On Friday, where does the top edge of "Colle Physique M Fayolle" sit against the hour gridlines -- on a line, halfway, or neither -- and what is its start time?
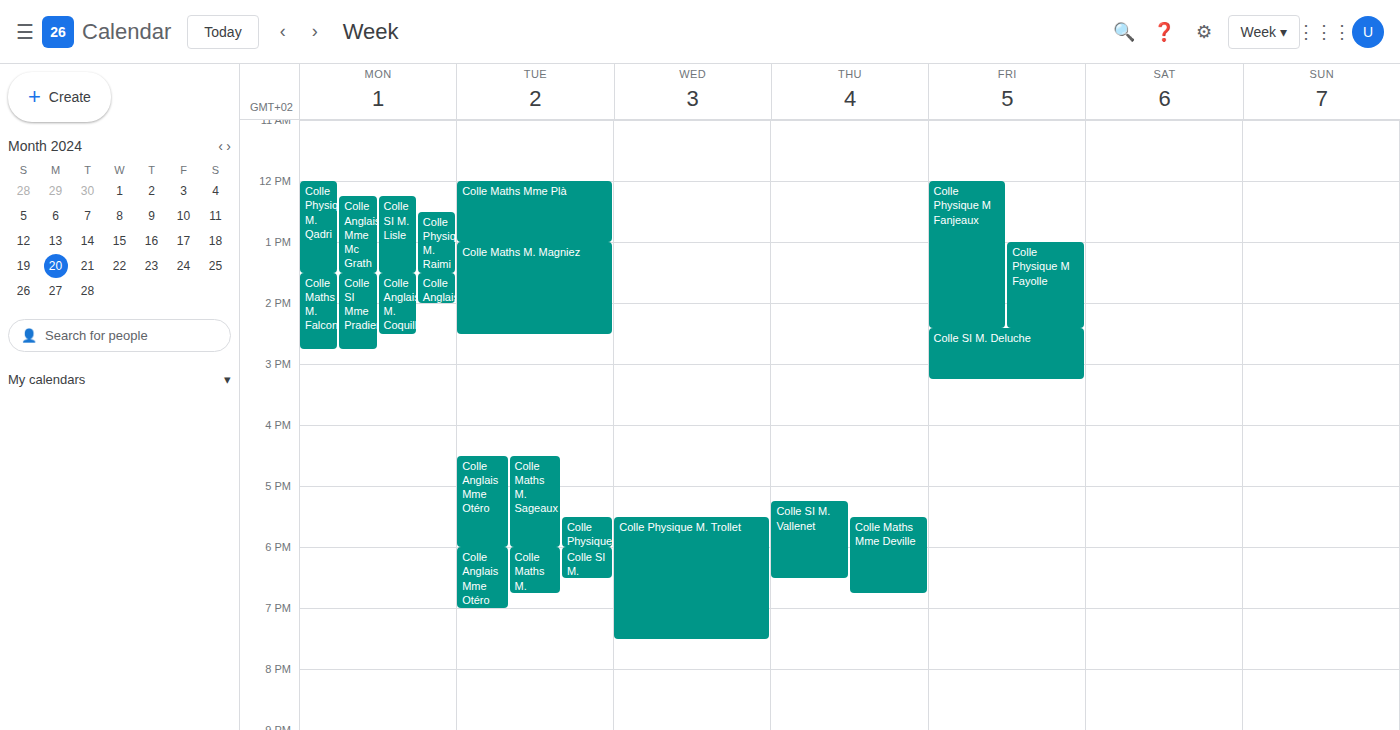
1:00 PM -- exactly on the 1 PM line.